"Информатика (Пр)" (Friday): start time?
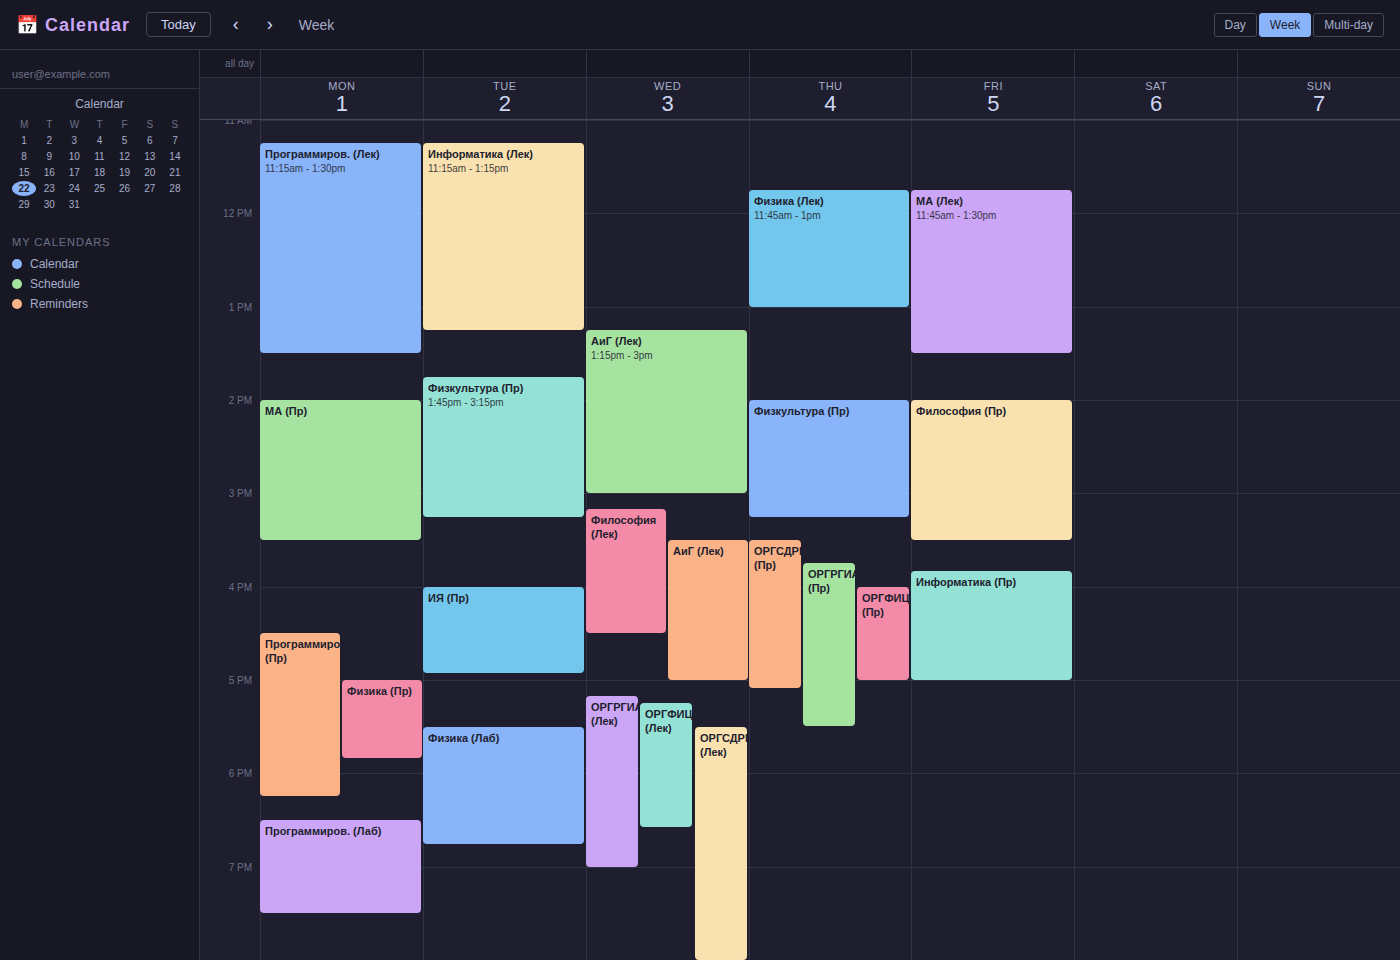
3:50 PM